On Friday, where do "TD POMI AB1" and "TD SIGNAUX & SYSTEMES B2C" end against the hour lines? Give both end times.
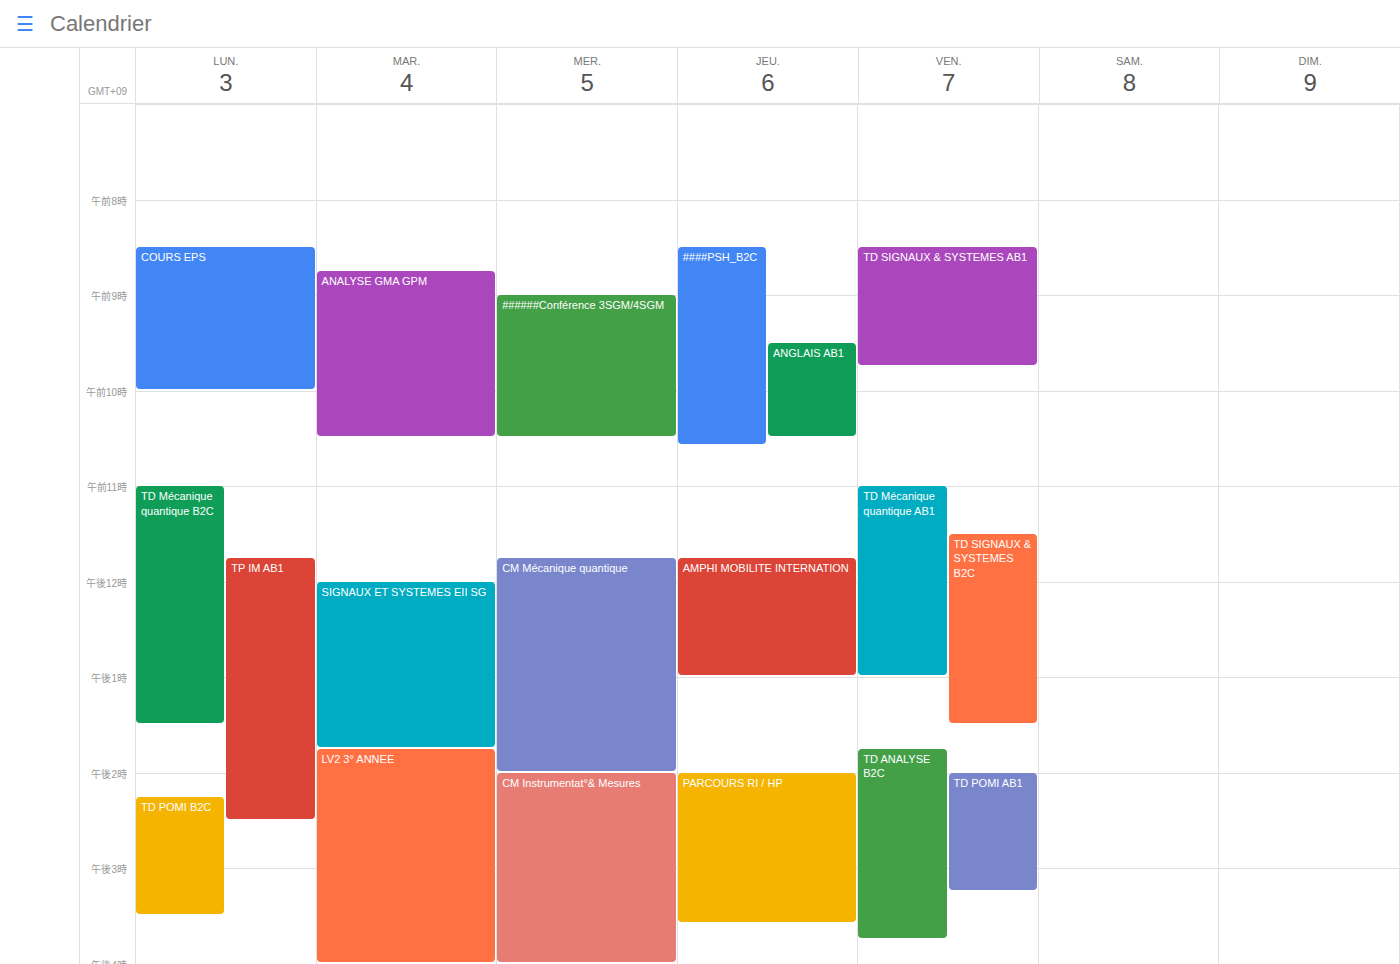
"TD POMI AB1": 3:15 PM, neither: a quarter of the way from the 3 PM line to the 4 PM line. "TD SIGNAUX & SYSTEMES B2C": 1:30 PM, halfway between the 1 PM and 2 PM lines.